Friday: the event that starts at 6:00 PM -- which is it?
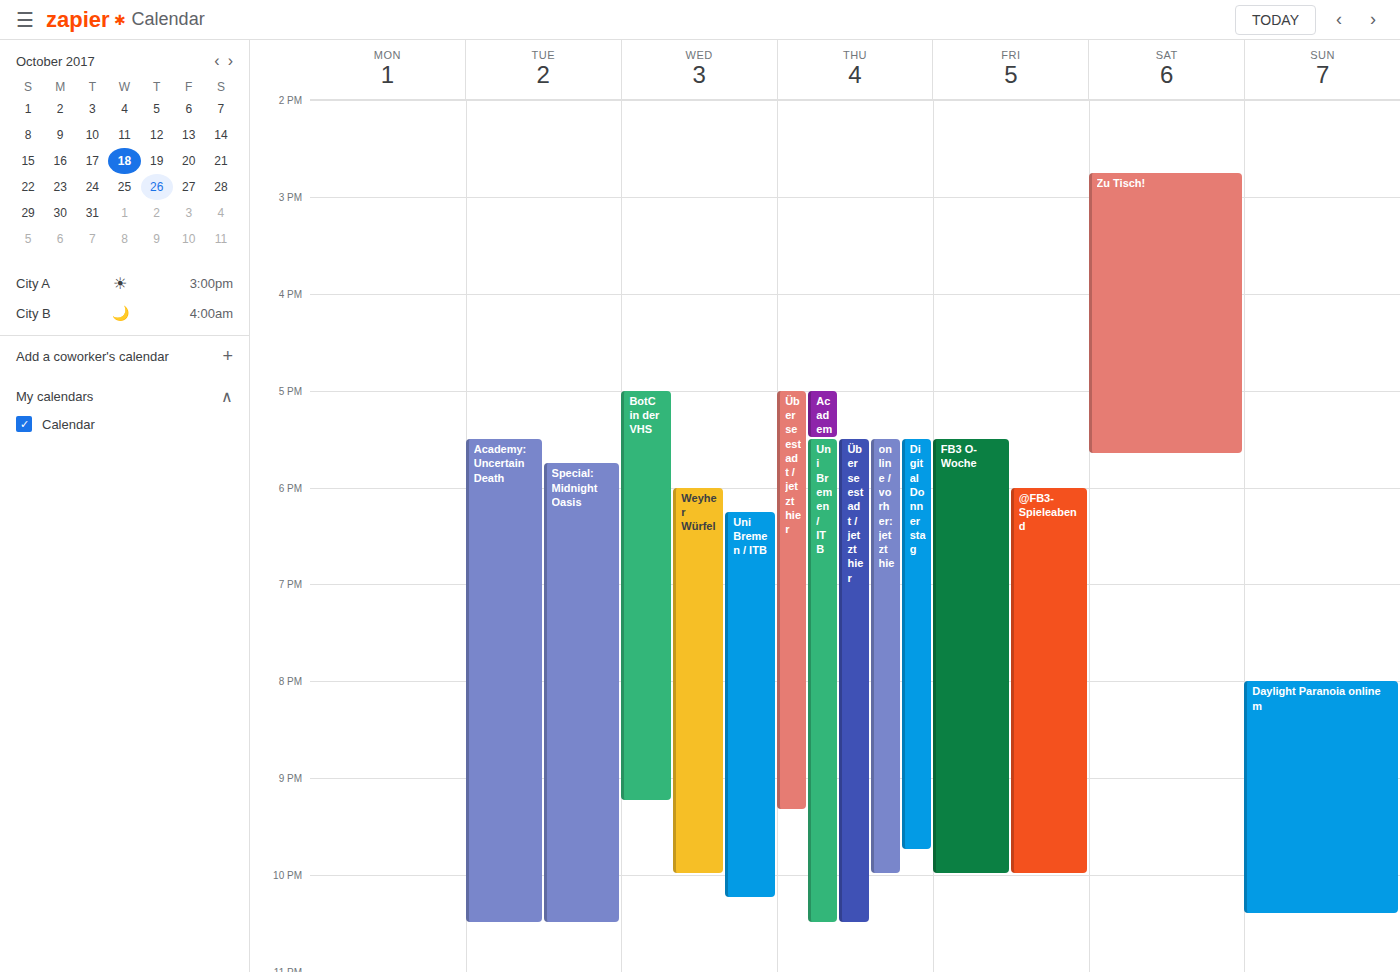
"@FB3-Spieleabend"